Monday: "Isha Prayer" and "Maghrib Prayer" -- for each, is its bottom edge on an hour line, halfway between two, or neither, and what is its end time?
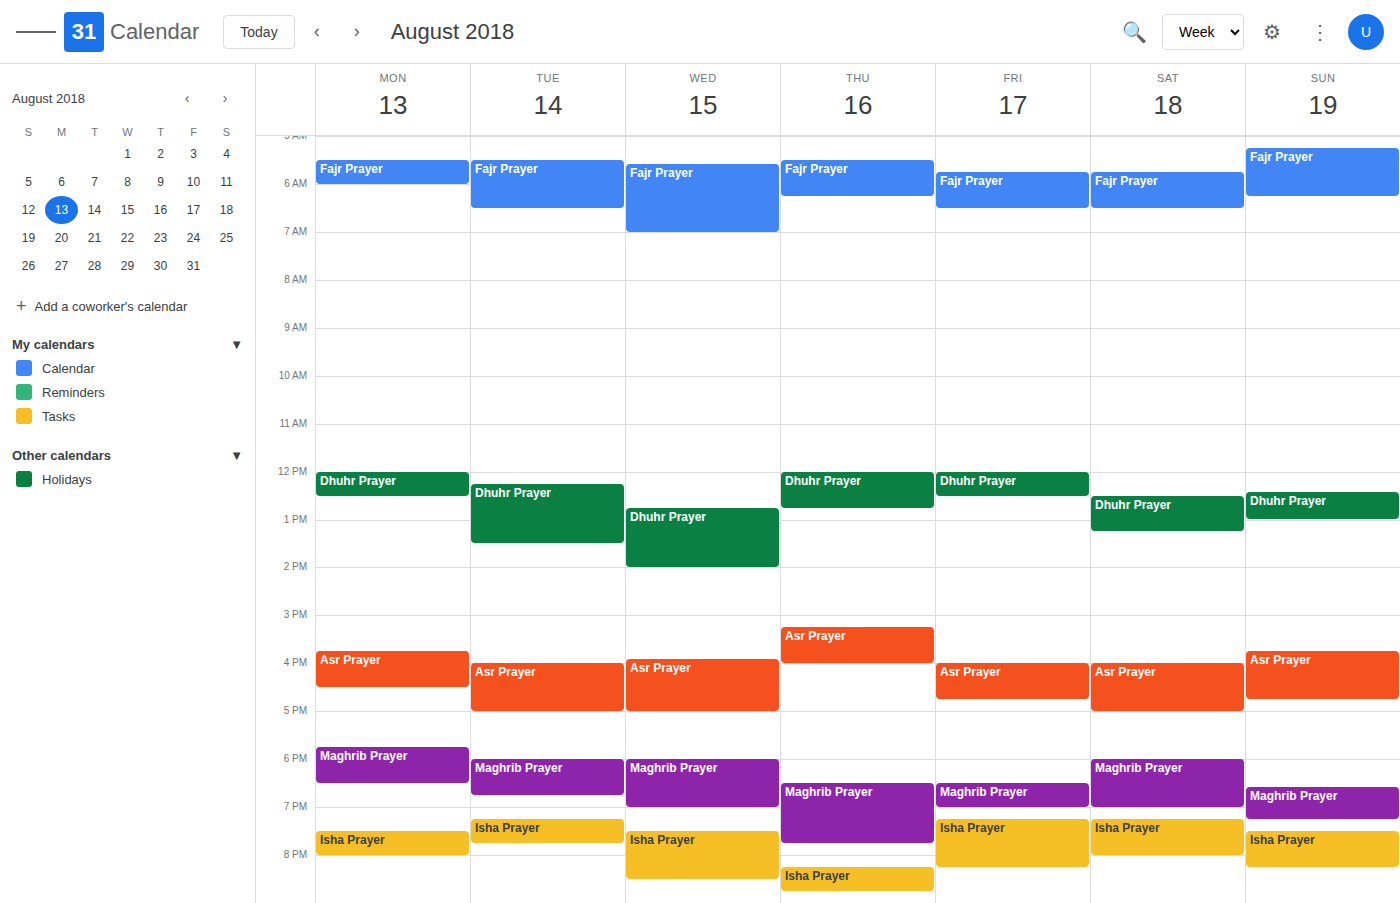
"Isha Prayer": 8:00 PM, exactly on the 8 PM line. "Maghrib Prayer": 6:30 PM, halfway between the 6 PM and 7 PM lines.